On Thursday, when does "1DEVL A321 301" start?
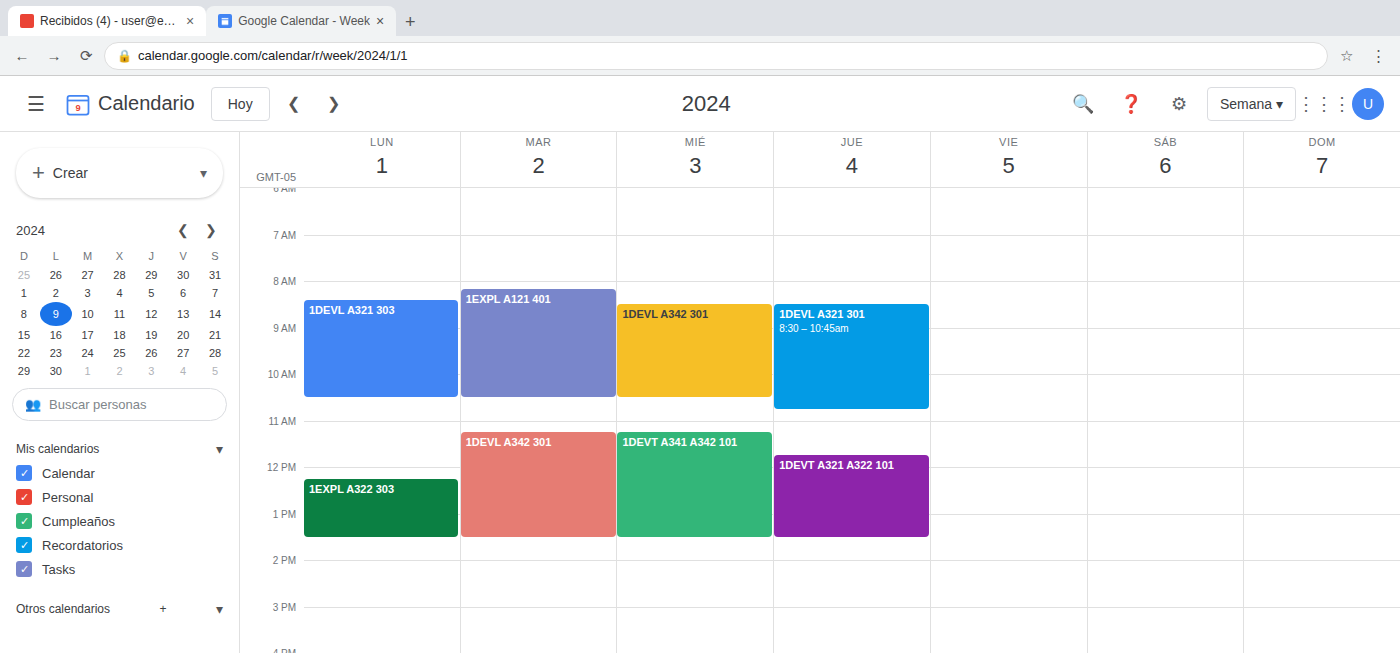
8:30 AM